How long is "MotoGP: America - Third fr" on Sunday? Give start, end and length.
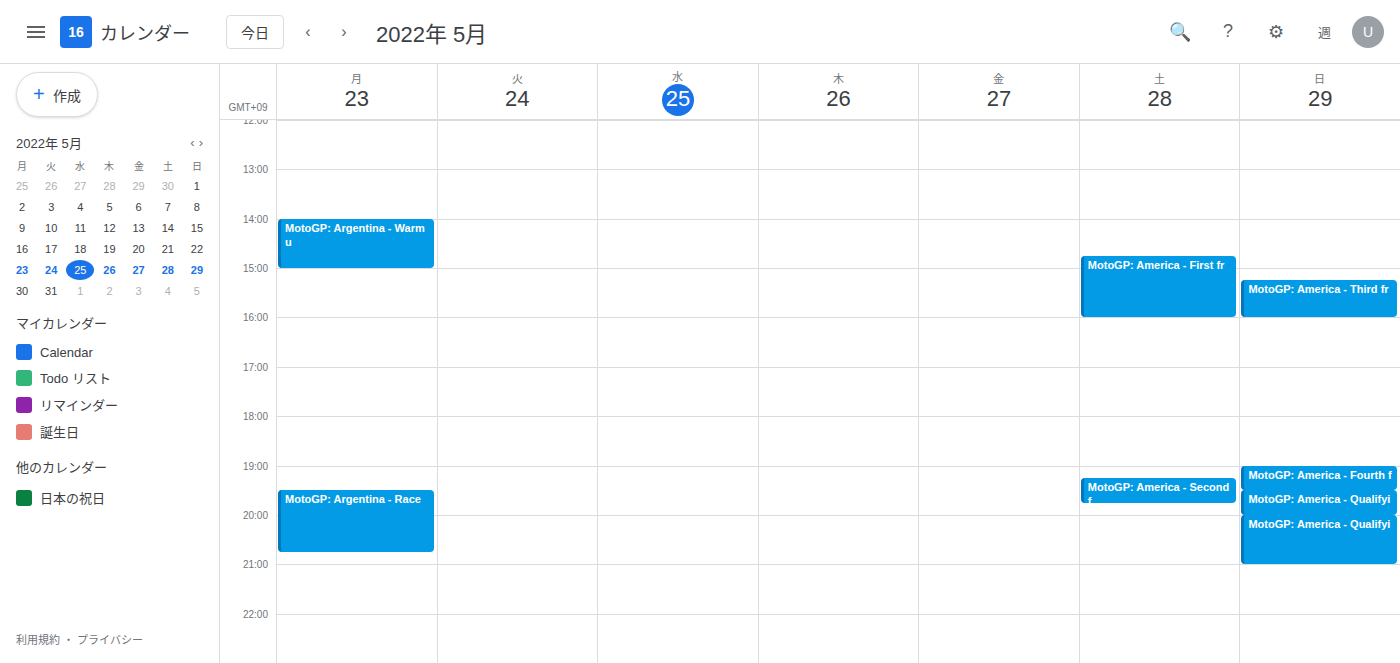
3:15 PM to 4:00 PM, 45 minutes